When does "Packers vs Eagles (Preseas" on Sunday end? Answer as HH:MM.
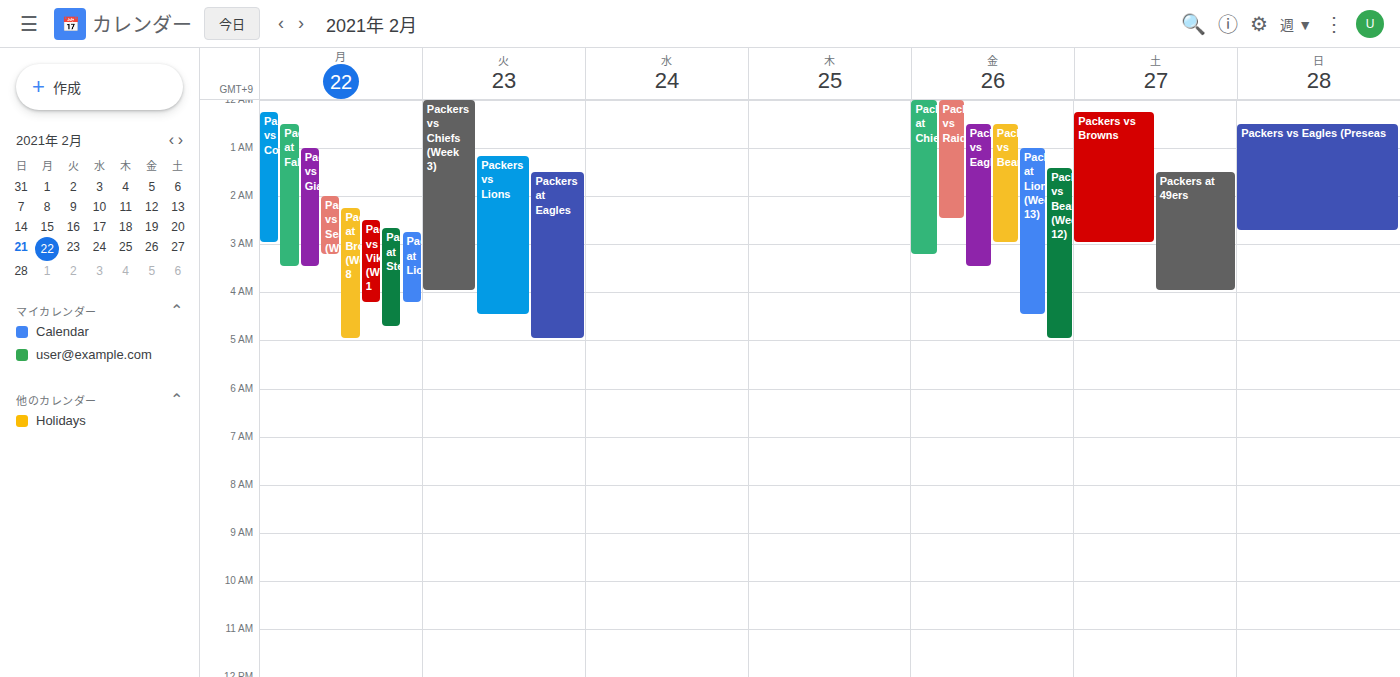
02:45